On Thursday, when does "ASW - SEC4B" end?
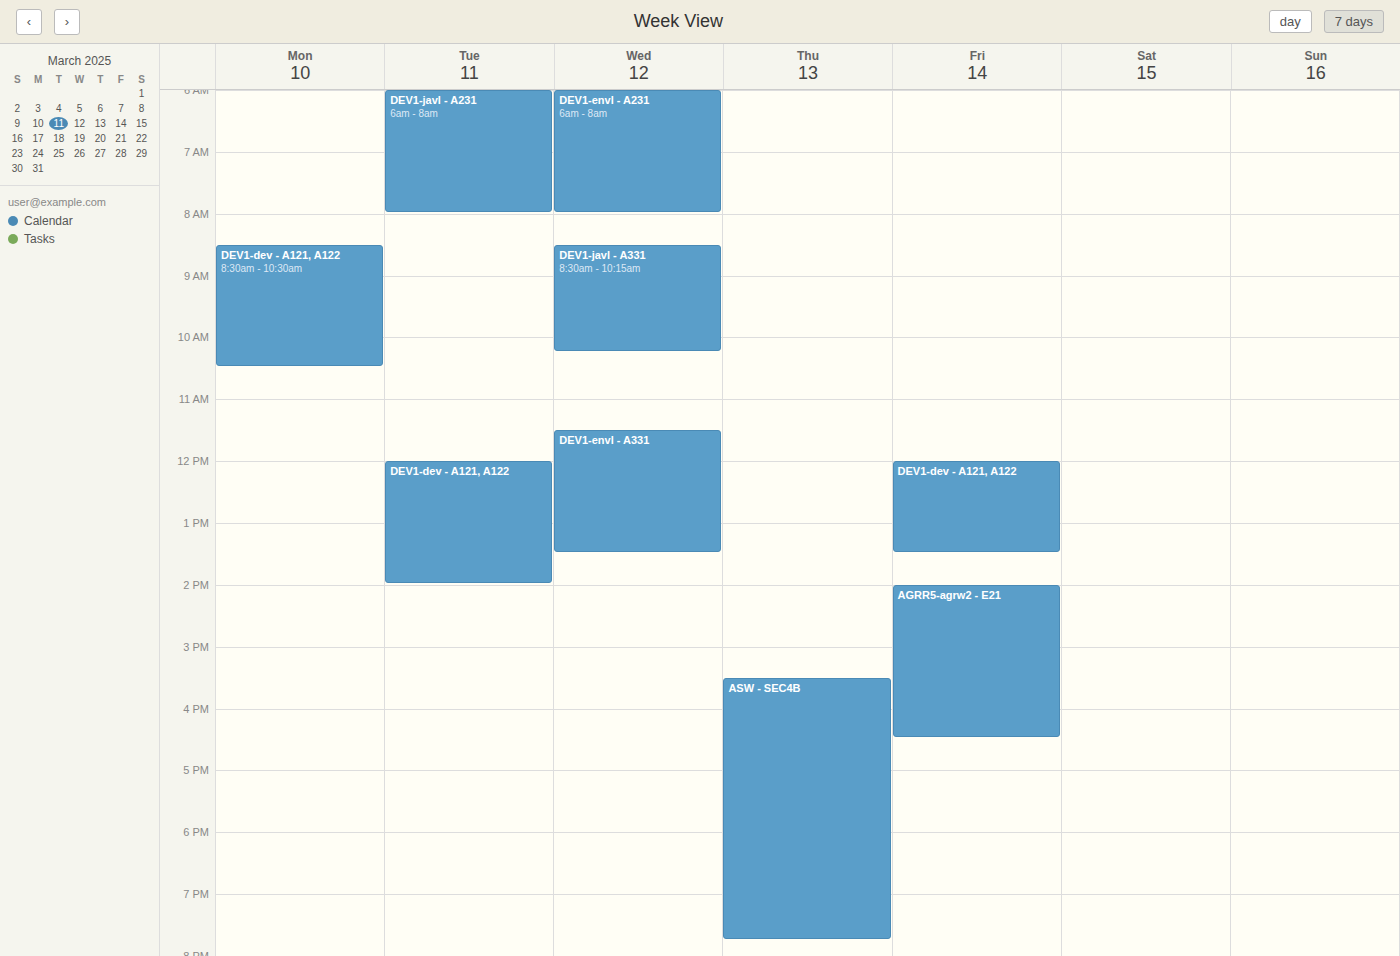
7:45 PM